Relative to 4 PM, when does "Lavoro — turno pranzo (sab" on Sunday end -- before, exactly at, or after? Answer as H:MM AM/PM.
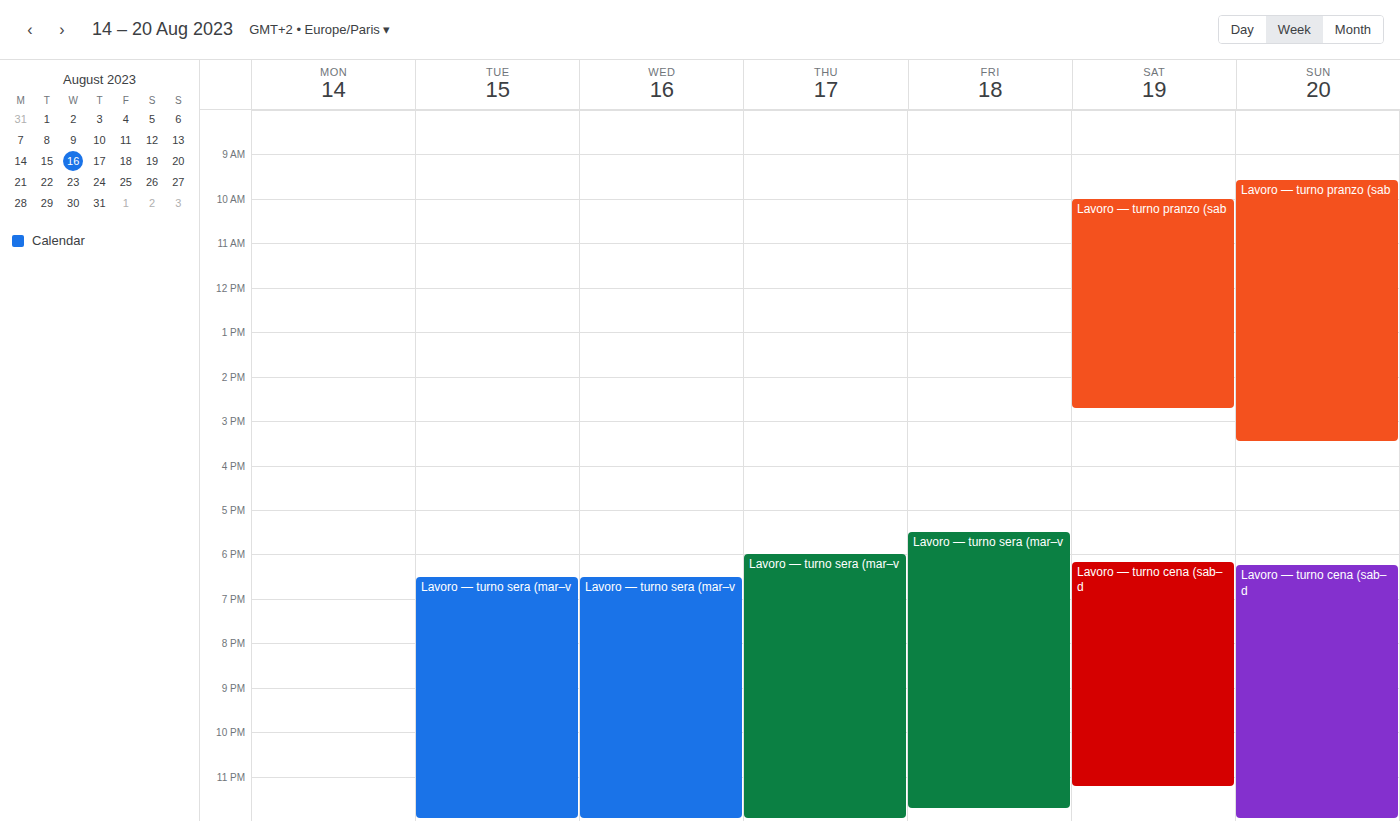
3:30 PM -- before 4 PM, 30 minutes above the 4 PM line.